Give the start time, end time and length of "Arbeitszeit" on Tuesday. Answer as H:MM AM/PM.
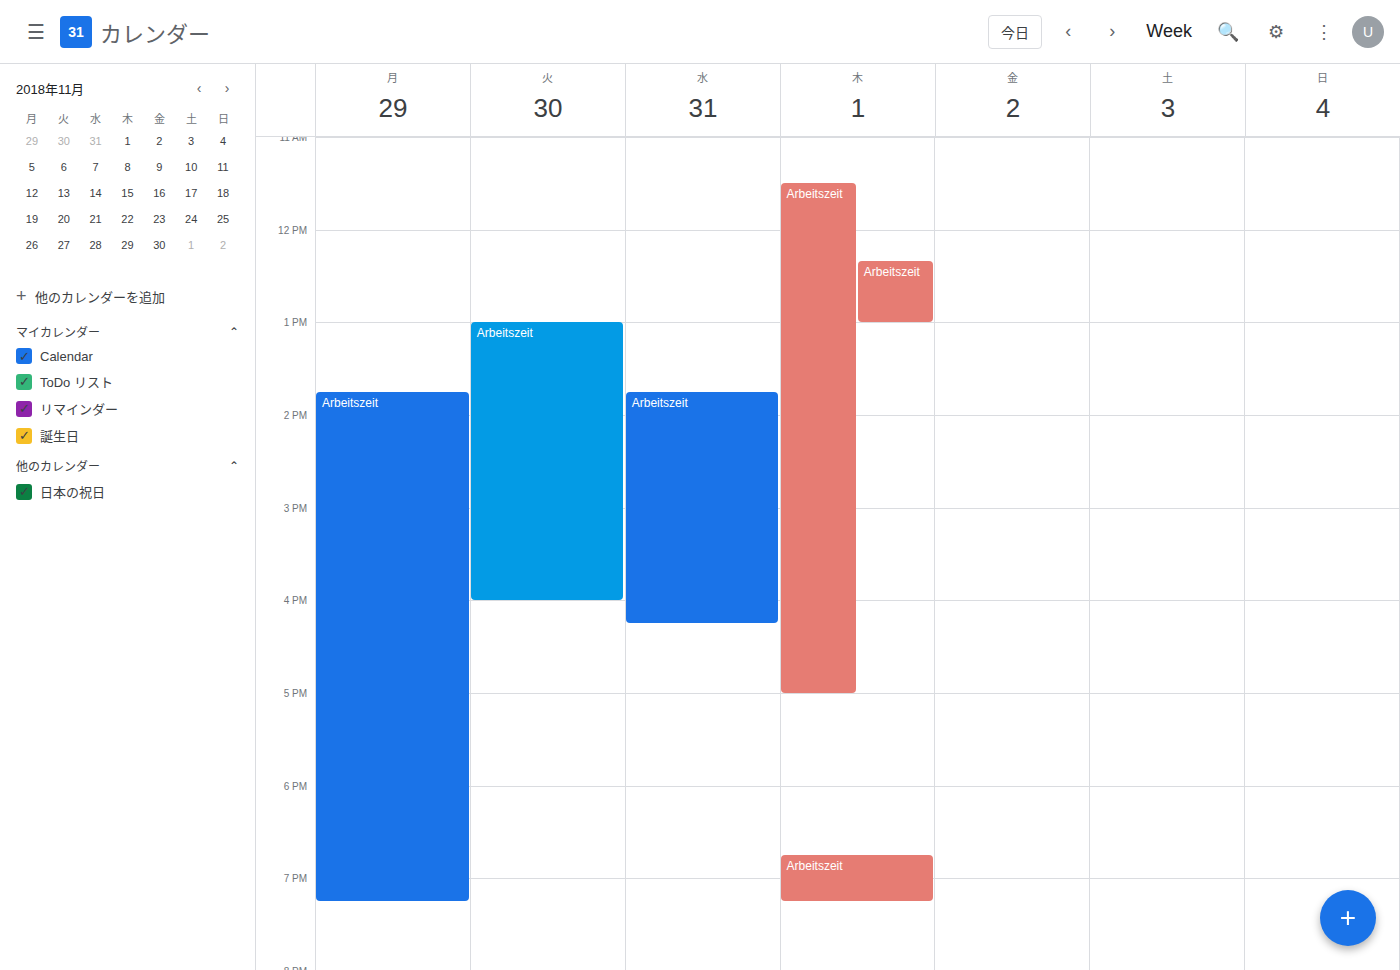
1:00 PM to 4:00 PM, 3 hours